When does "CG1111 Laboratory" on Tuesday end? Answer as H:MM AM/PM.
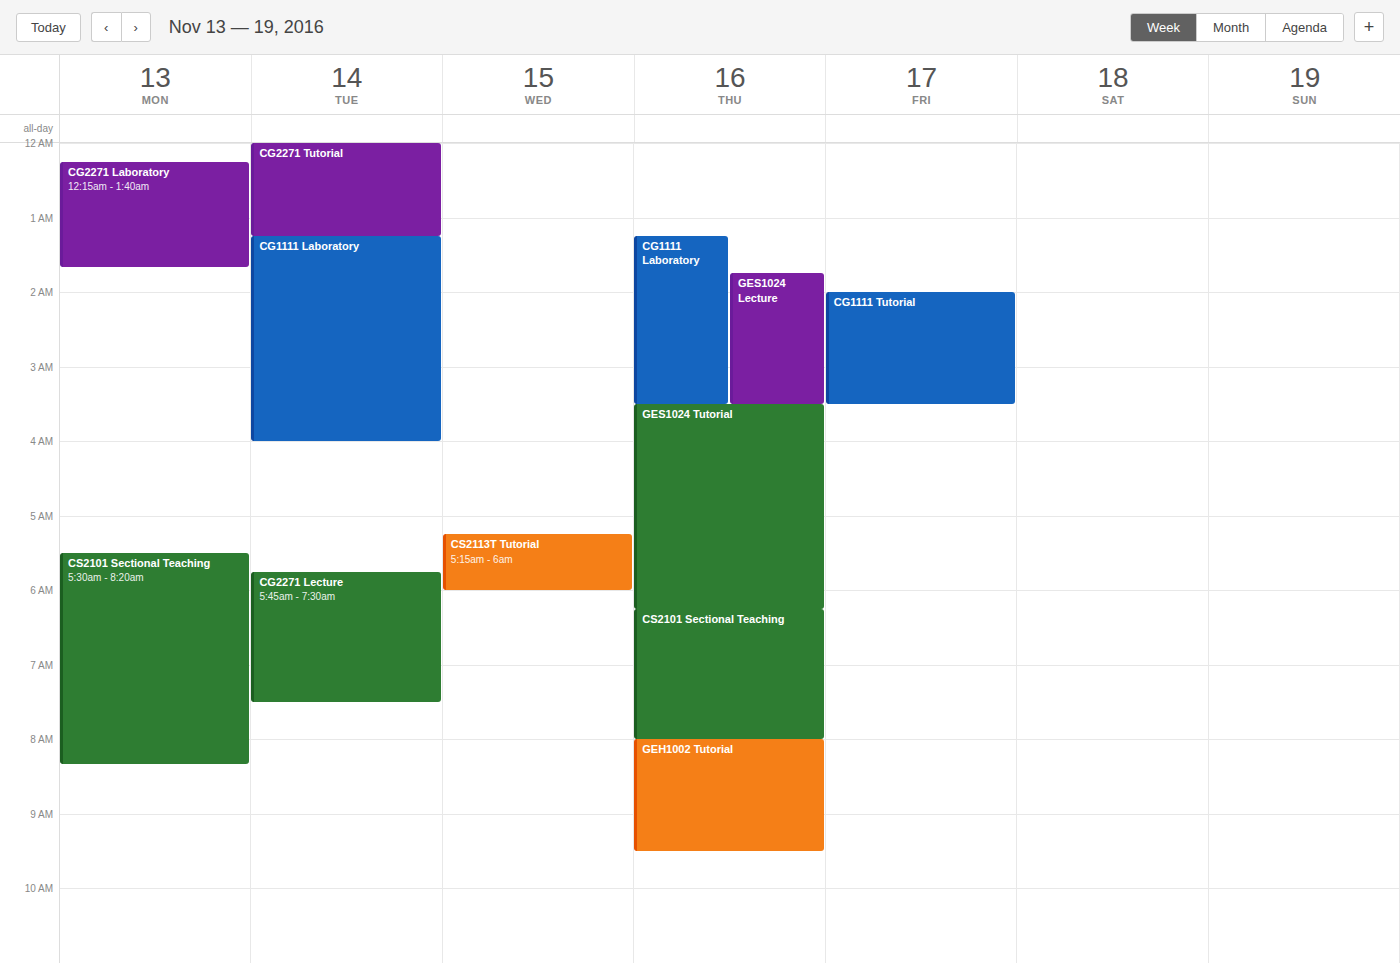
4:00 AM